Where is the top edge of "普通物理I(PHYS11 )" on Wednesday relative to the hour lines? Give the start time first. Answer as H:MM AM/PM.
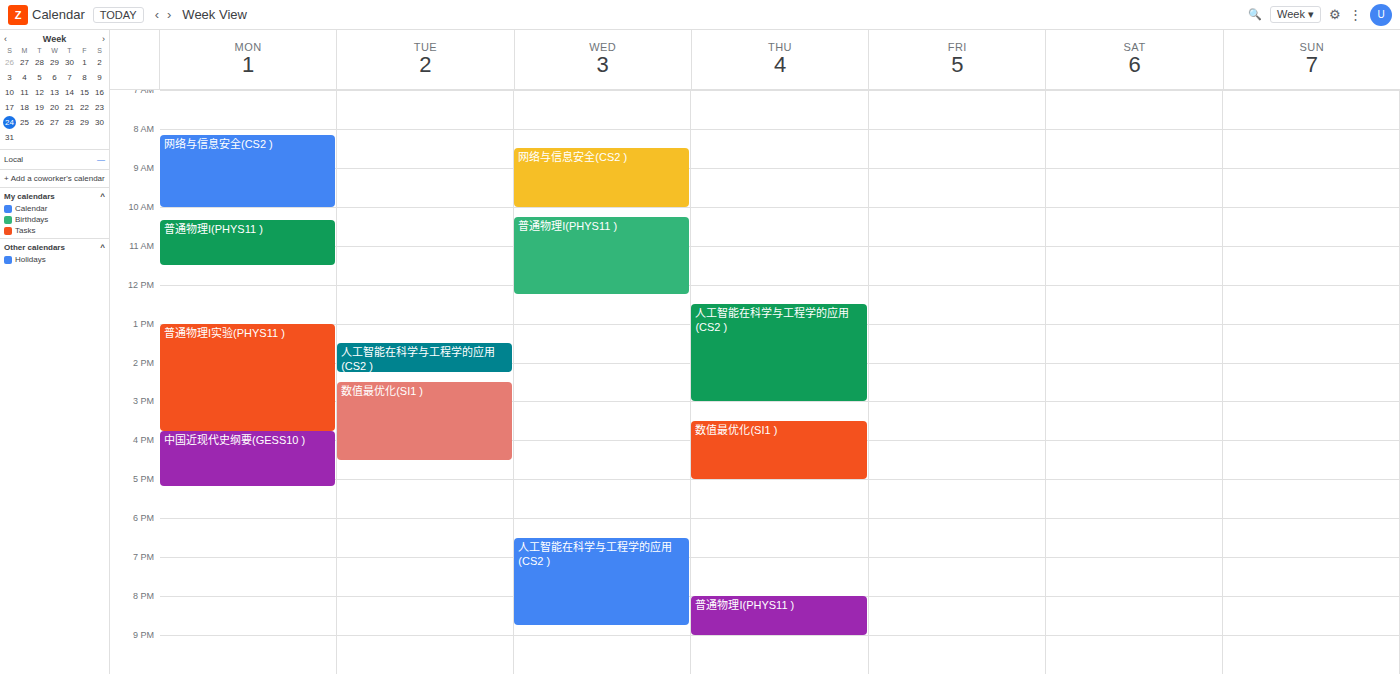
10:15 AM -- neither: a quarter of the way from the 10 AM line to the 11 AM line.